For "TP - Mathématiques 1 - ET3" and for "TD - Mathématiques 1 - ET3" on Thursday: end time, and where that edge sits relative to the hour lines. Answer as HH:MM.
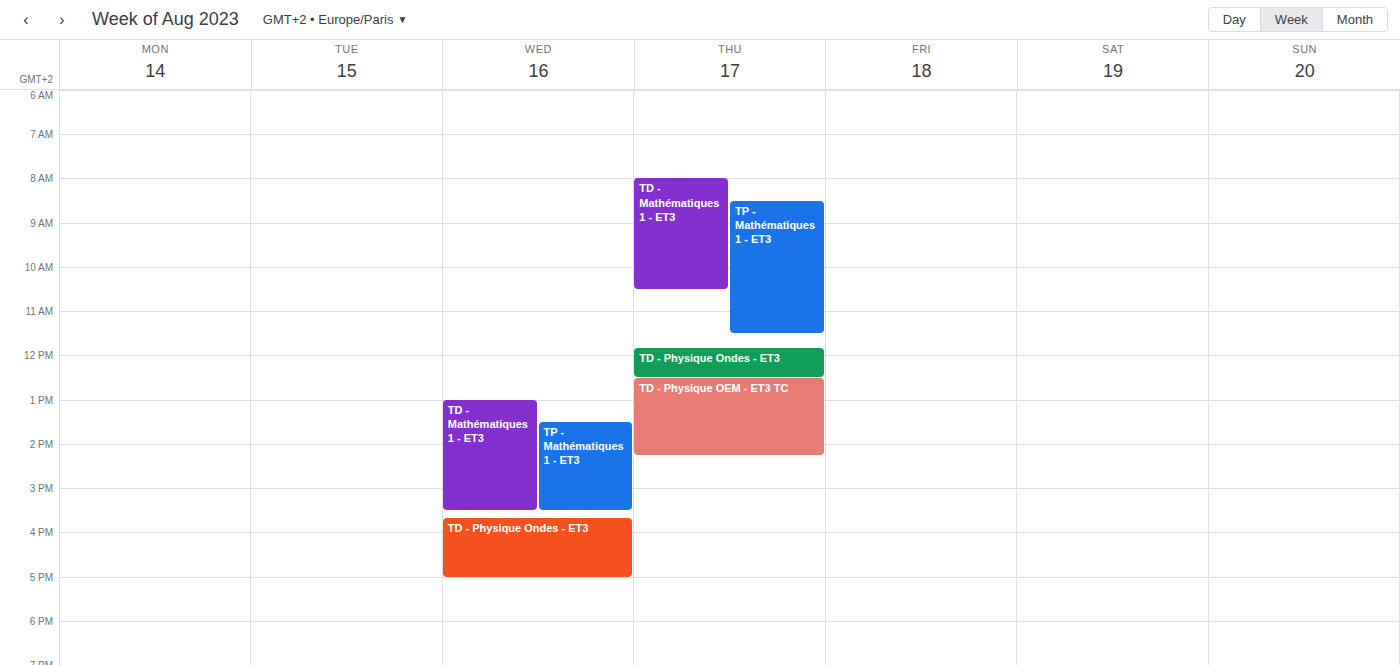
"TP - Mathématiques 1 - ET3": 11:30, halfway between the 11:00 and 12:00 lines. "TD - Mathématiques 1 - ET3": 10:30, halfway between the 10:00 and 11:00 lines.